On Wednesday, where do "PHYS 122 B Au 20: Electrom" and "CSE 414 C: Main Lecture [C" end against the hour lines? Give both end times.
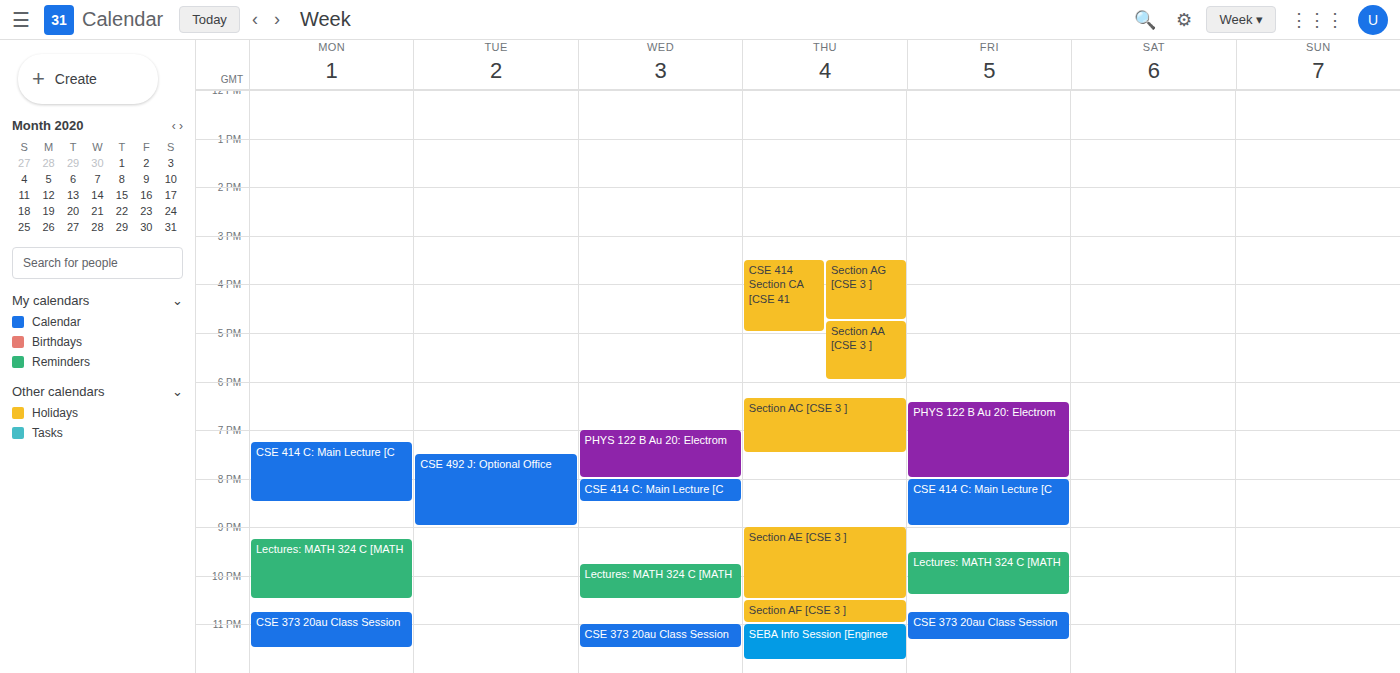
"PHYS 122 B Au 20: Electrom": 8:00 PM, exactly on the 8 PM line. "CSE 414 C: Main Lecture [C": 8:30 PM, halfway between the 8 PM and 9 PM lines.